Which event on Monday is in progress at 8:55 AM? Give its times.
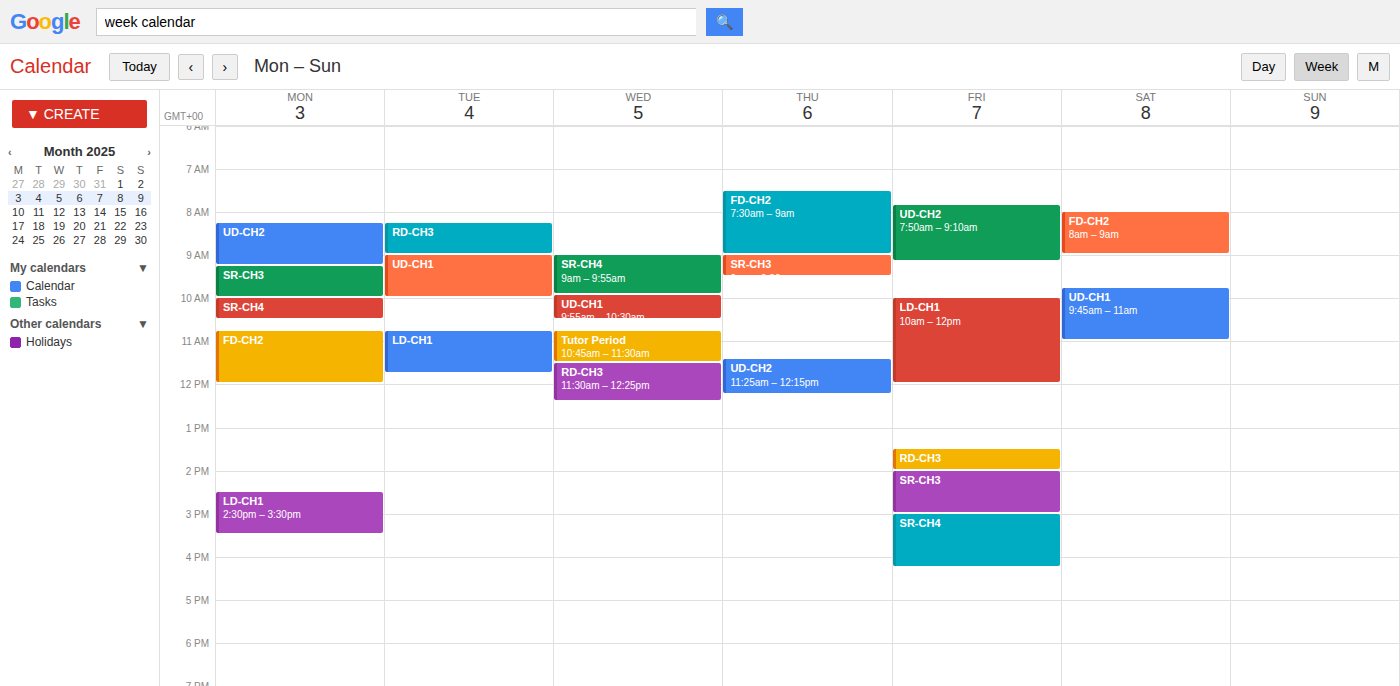
"UD-CH2", 8:15 AM to 9:15 AM